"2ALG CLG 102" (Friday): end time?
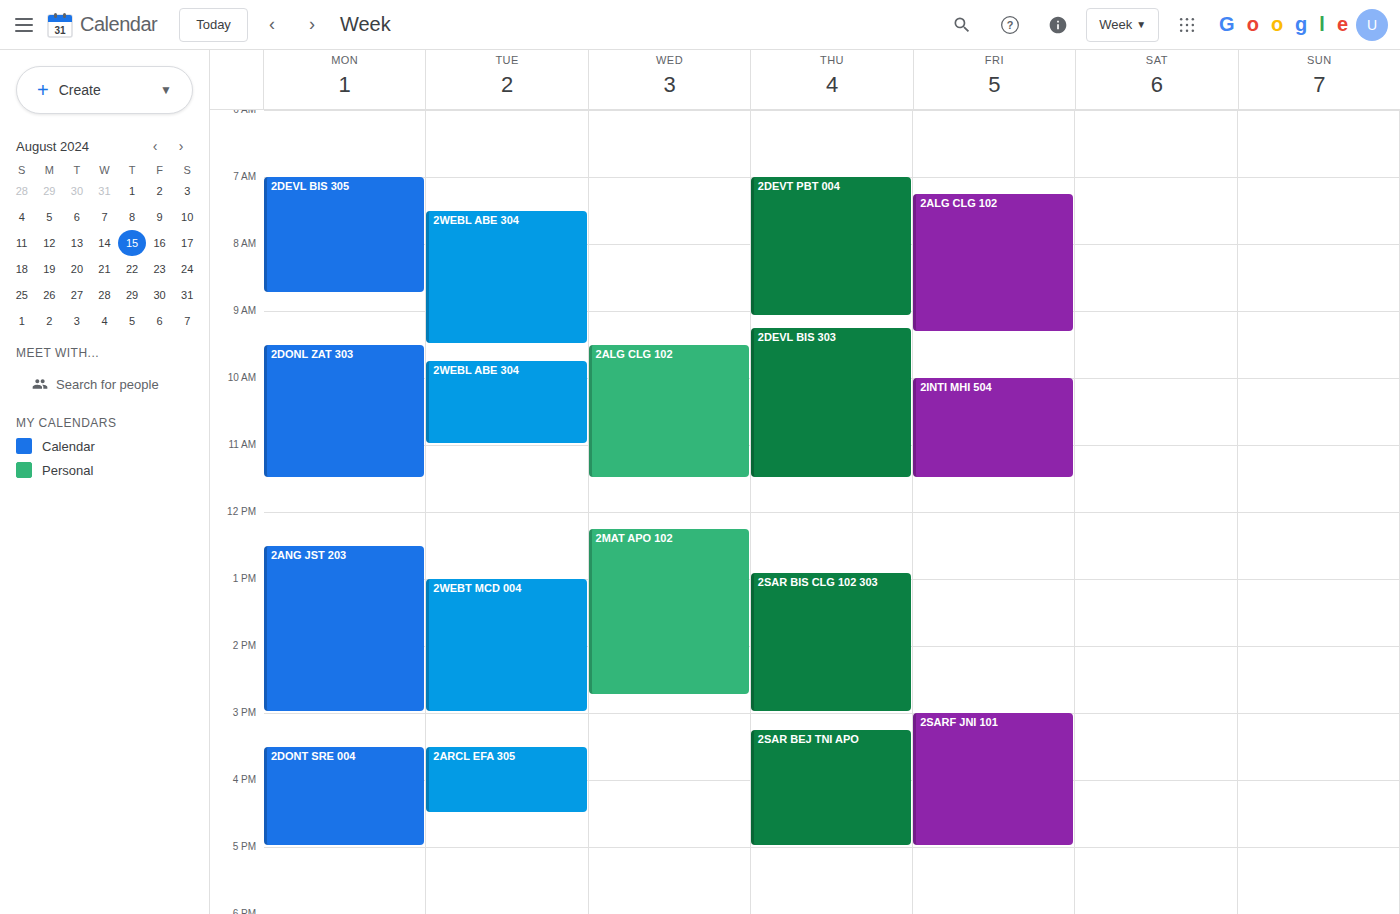
9:20 AM